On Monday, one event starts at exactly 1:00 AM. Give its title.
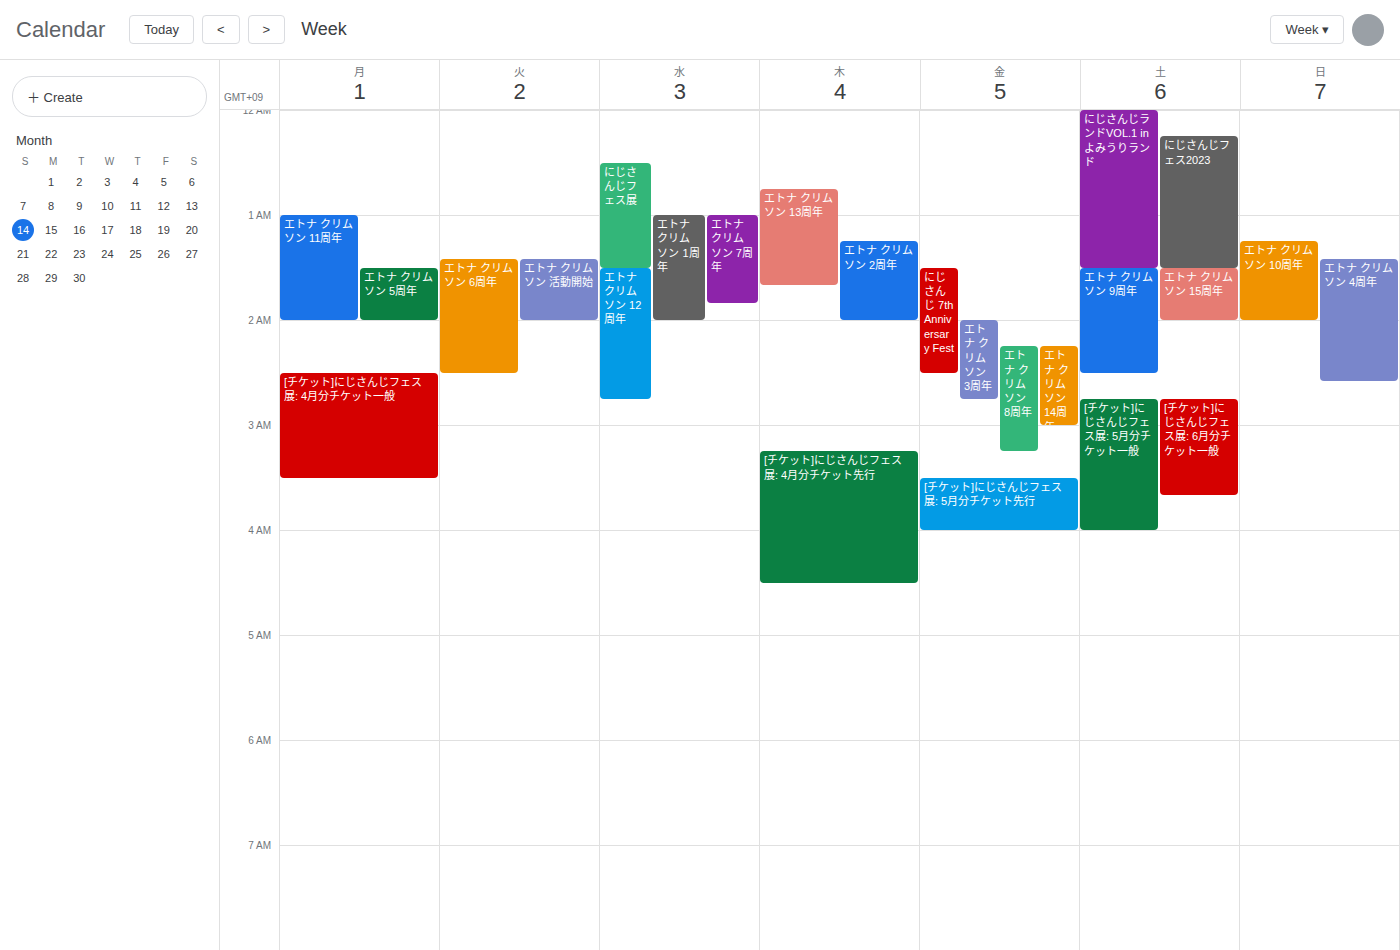
"エトナ クリムソン 11周年"